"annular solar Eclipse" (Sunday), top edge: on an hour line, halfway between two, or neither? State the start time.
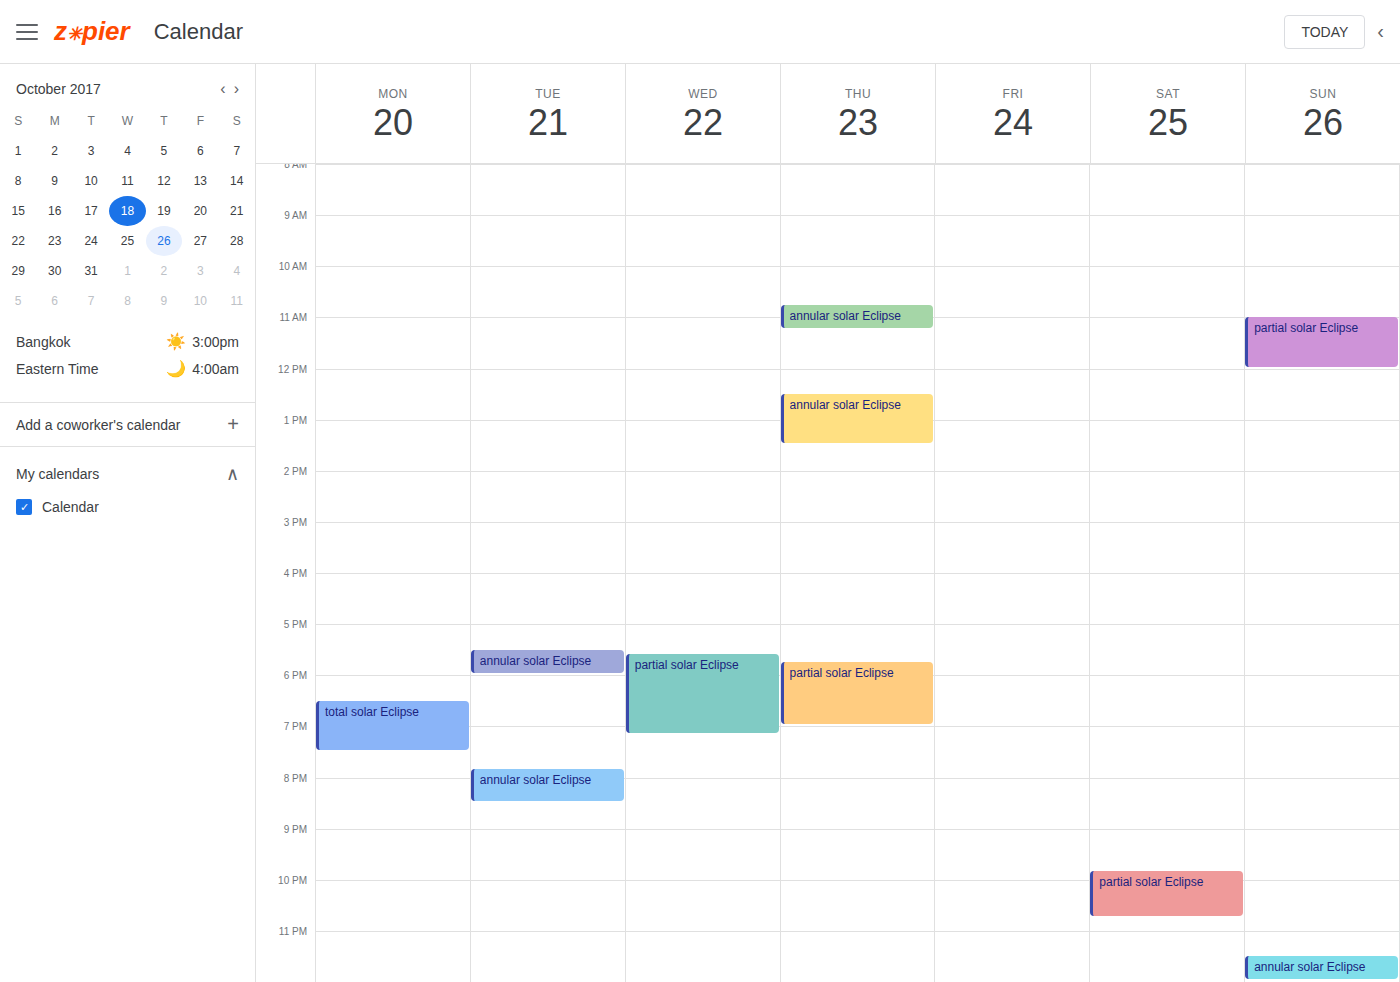
11:30 PM -- halfway between the 11 PM and 12 AM lines.